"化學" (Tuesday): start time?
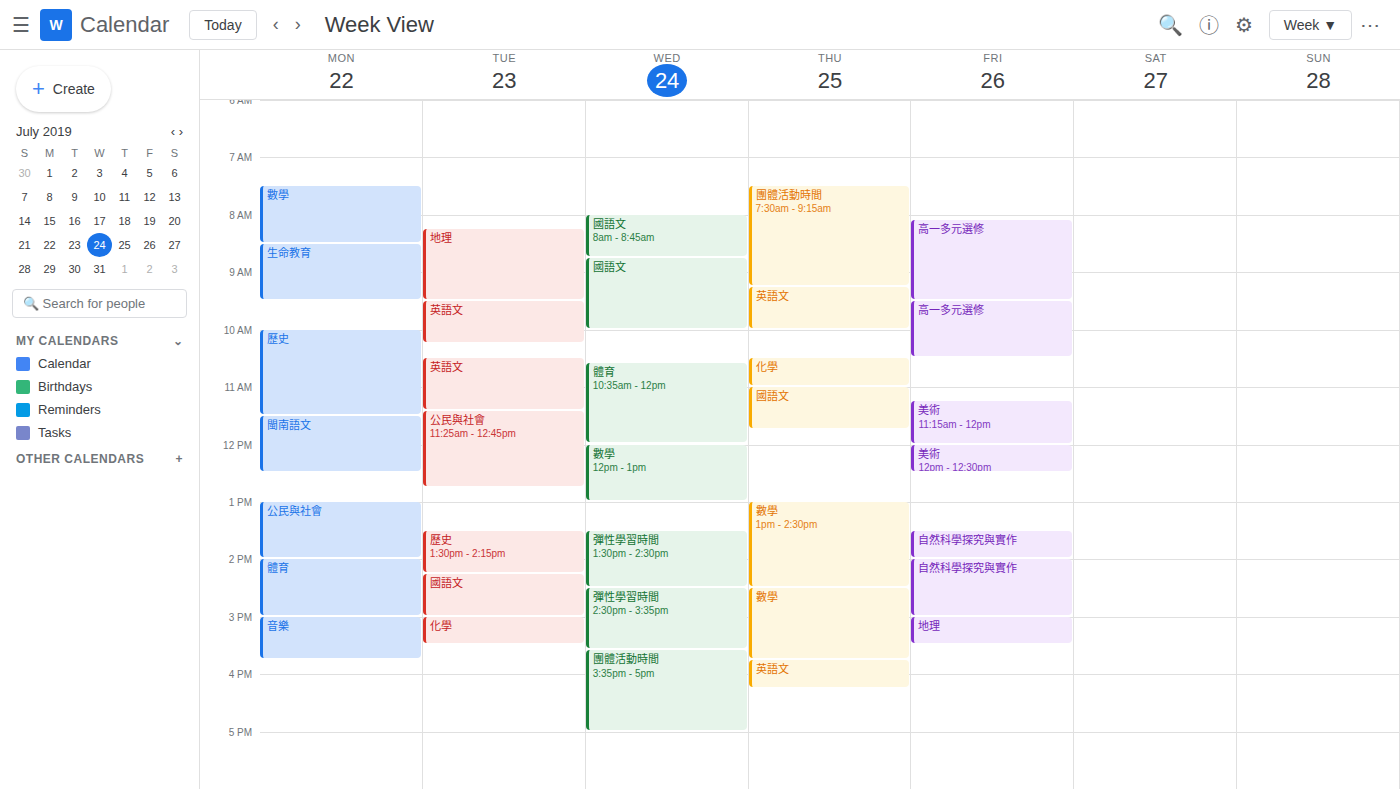
3:00 PM